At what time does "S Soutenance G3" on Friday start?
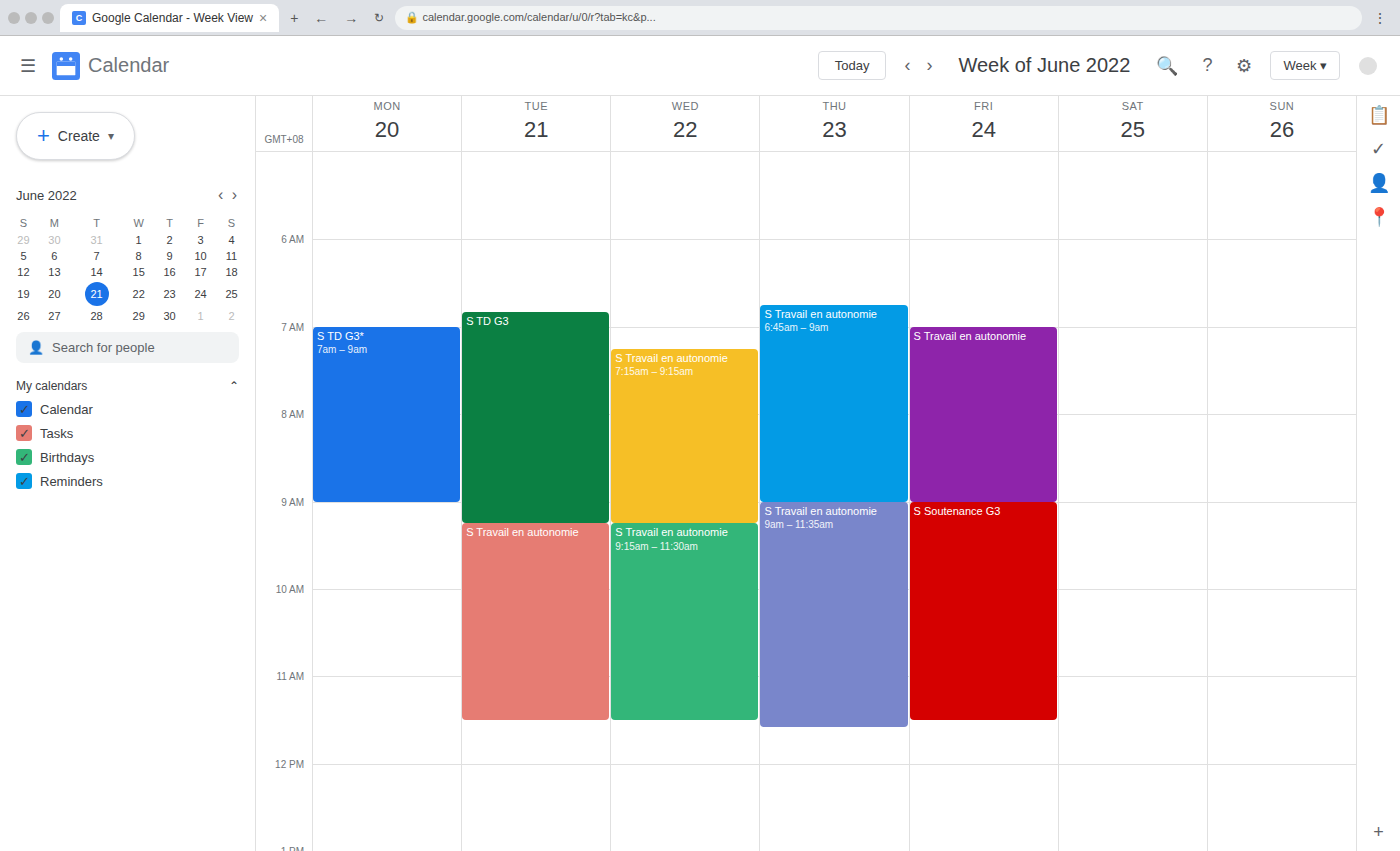
9:00 AM